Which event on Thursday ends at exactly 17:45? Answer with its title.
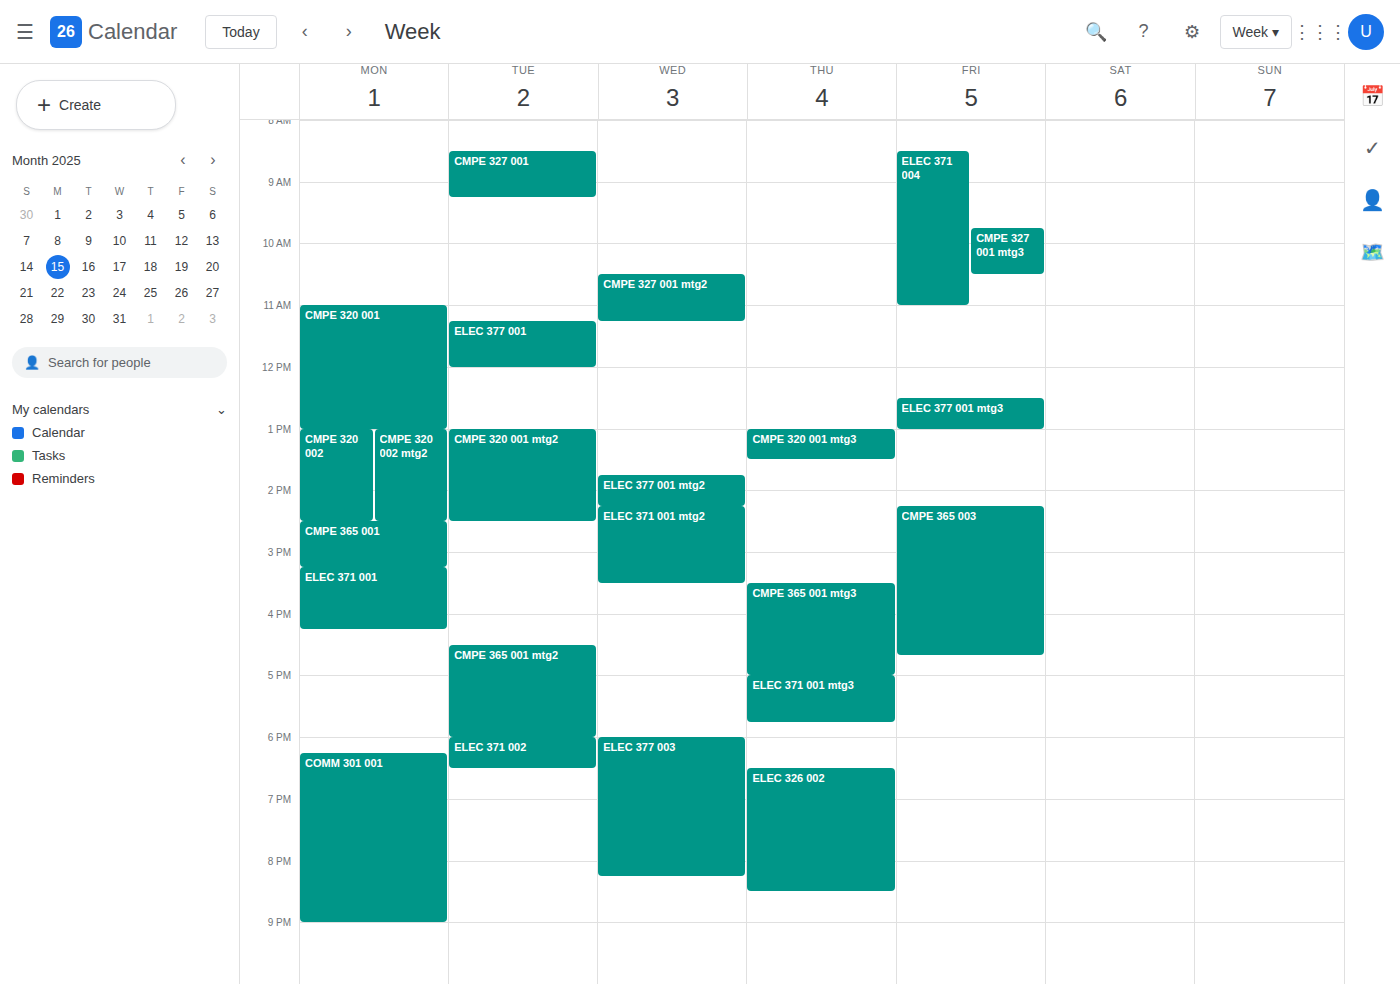
"ELEC 371 001 mtg3"